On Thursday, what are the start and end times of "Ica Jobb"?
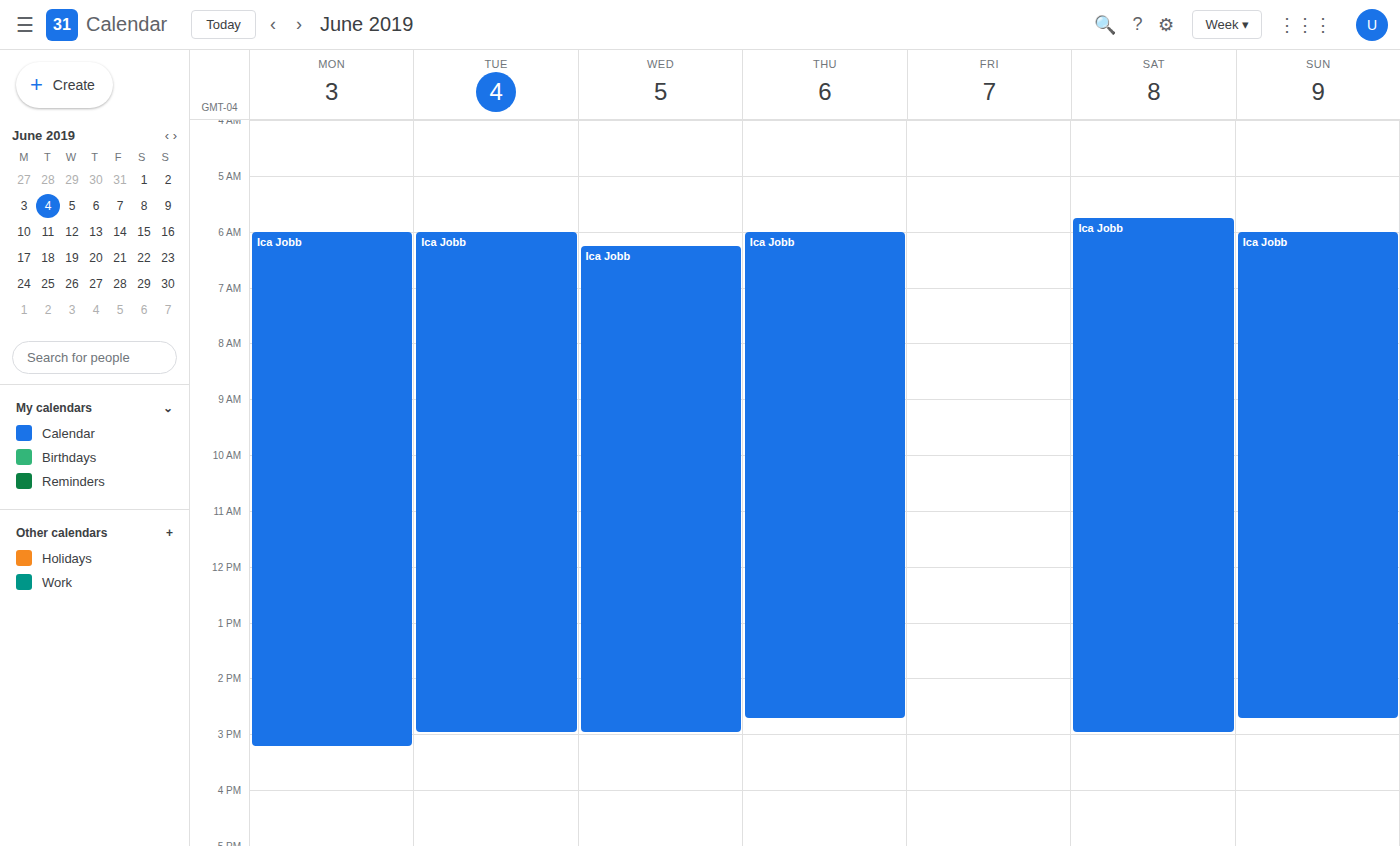
6:00 AM to 2:45 PM